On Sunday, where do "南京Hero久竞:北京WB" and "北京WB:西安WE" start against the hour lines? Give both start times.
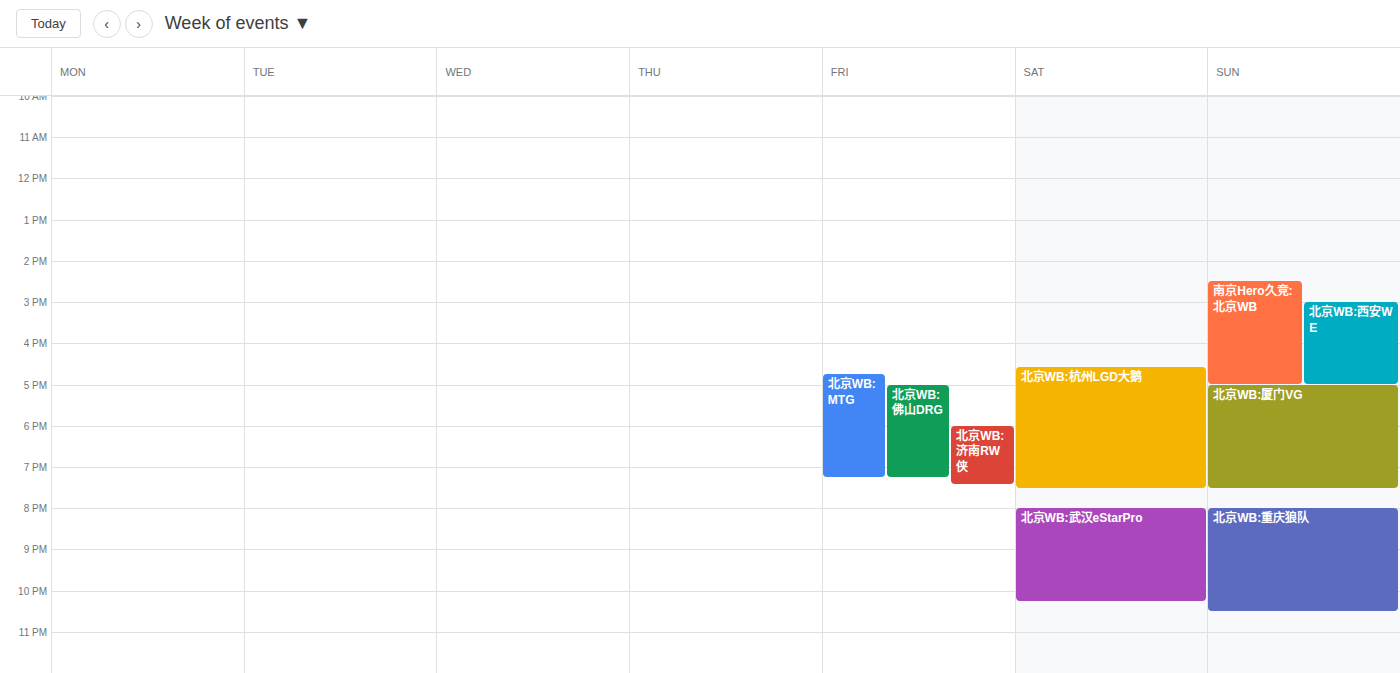
"南京Hero久竞:北京WB": 2:30 PM, halfway between the 2 PM and 3 PM lines. "北京WB:西安WE": 3:00 PM, exactly on the 3 PM line.